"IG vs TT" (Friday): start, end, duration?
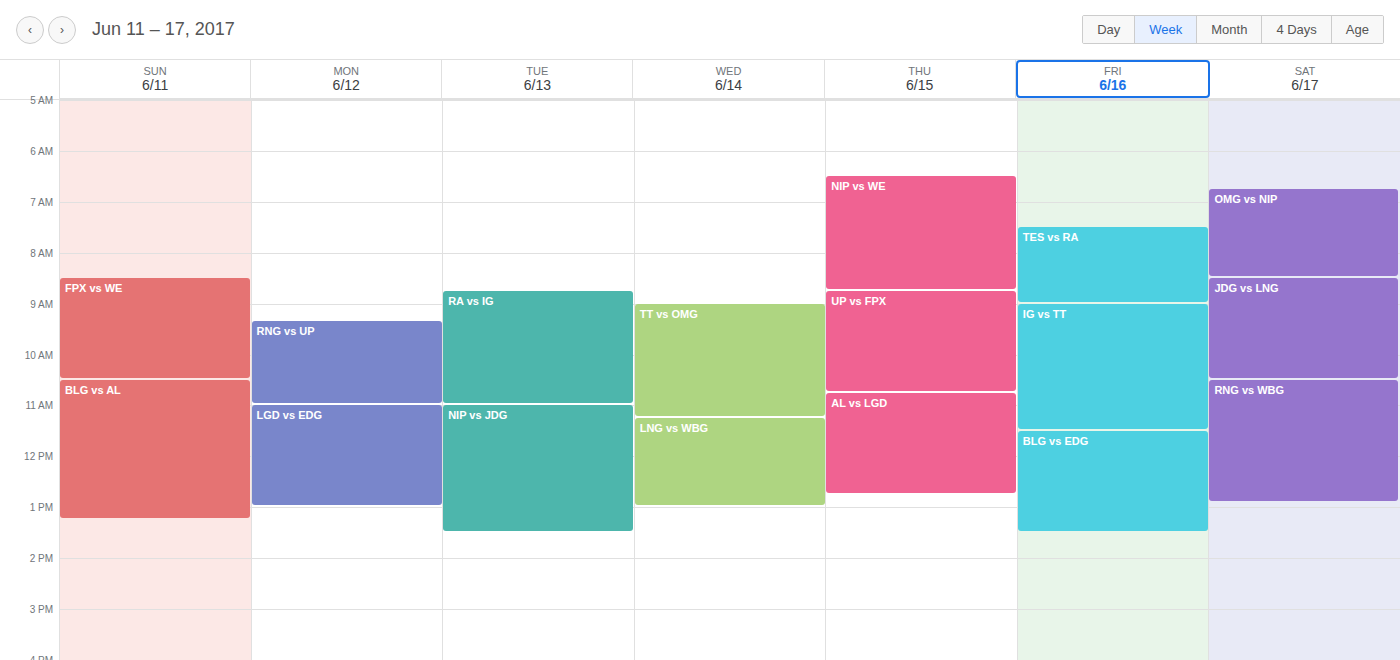
9:00 AM to 11:30 AM, 2 hours 30 minutes